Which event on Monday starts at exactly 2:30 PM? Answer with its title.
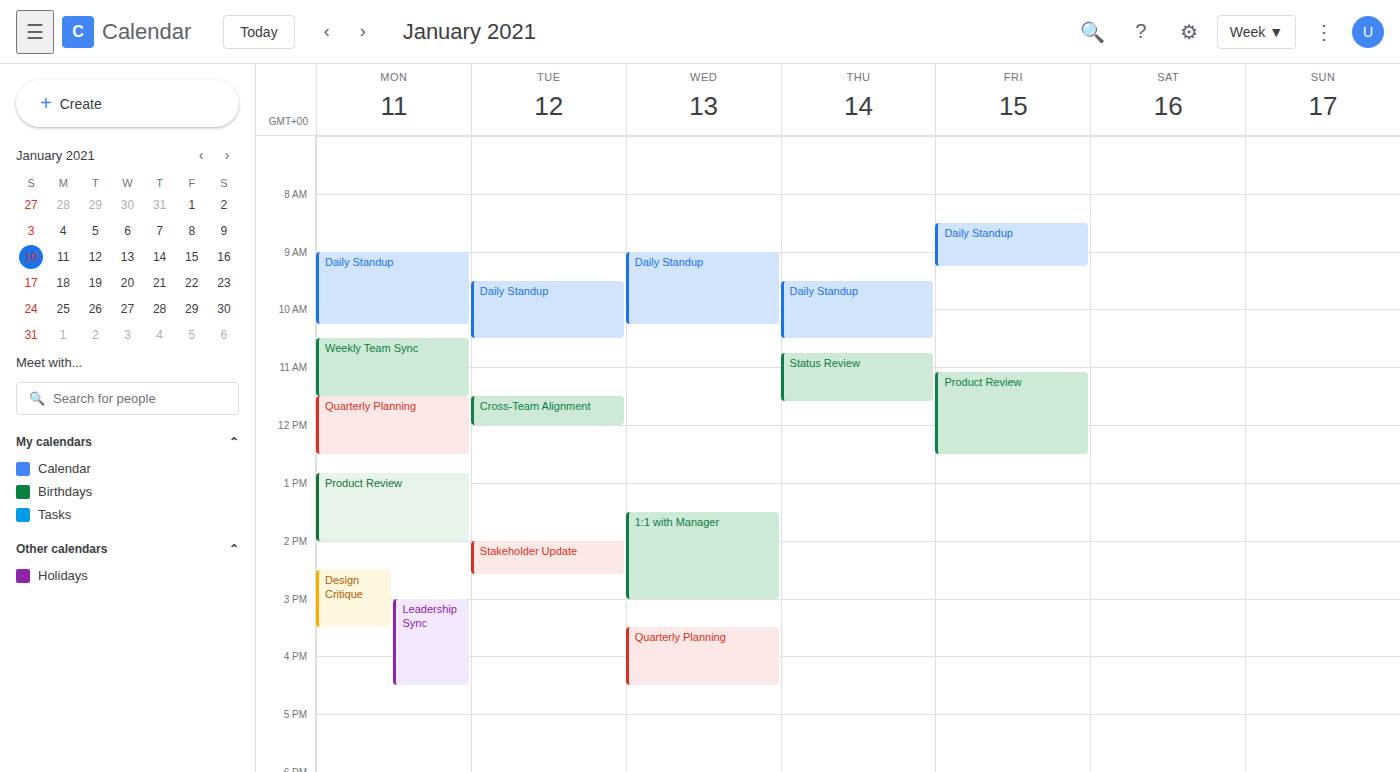
"Design Critique"